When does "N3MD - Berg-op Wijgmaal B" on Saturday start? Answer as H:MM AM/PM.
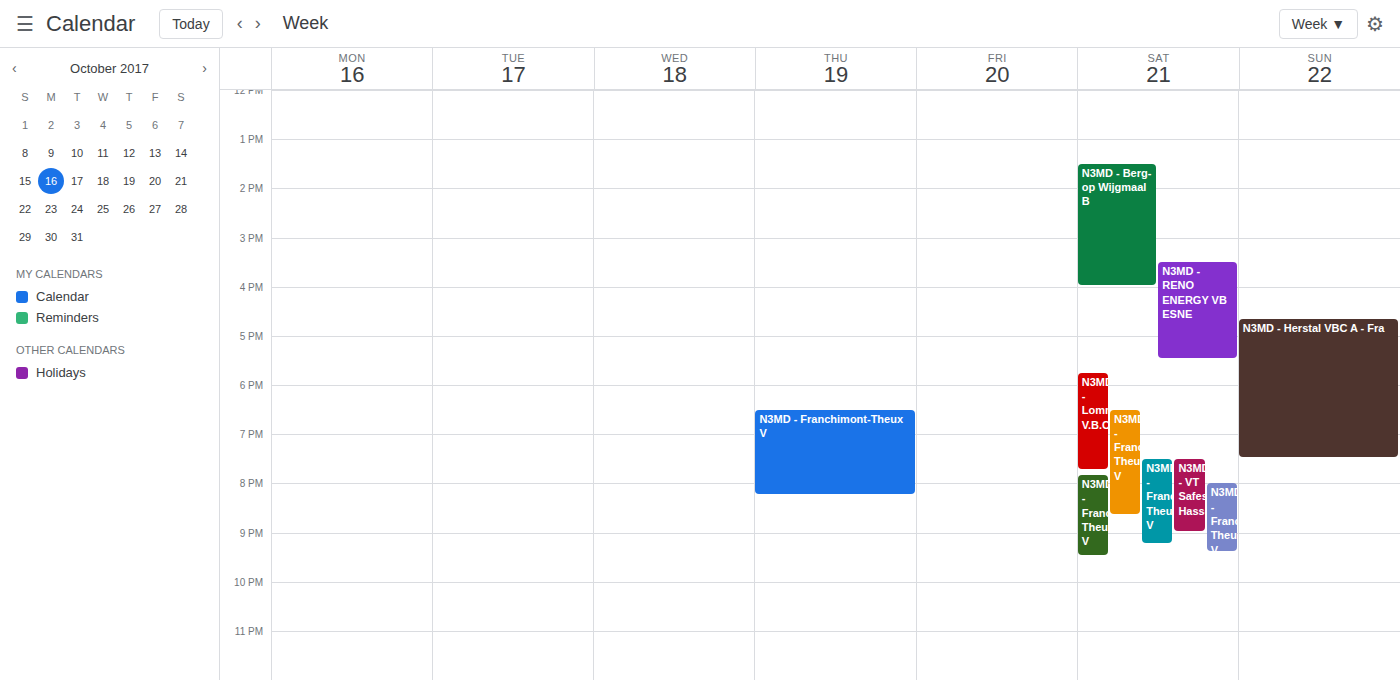
1:30 PM